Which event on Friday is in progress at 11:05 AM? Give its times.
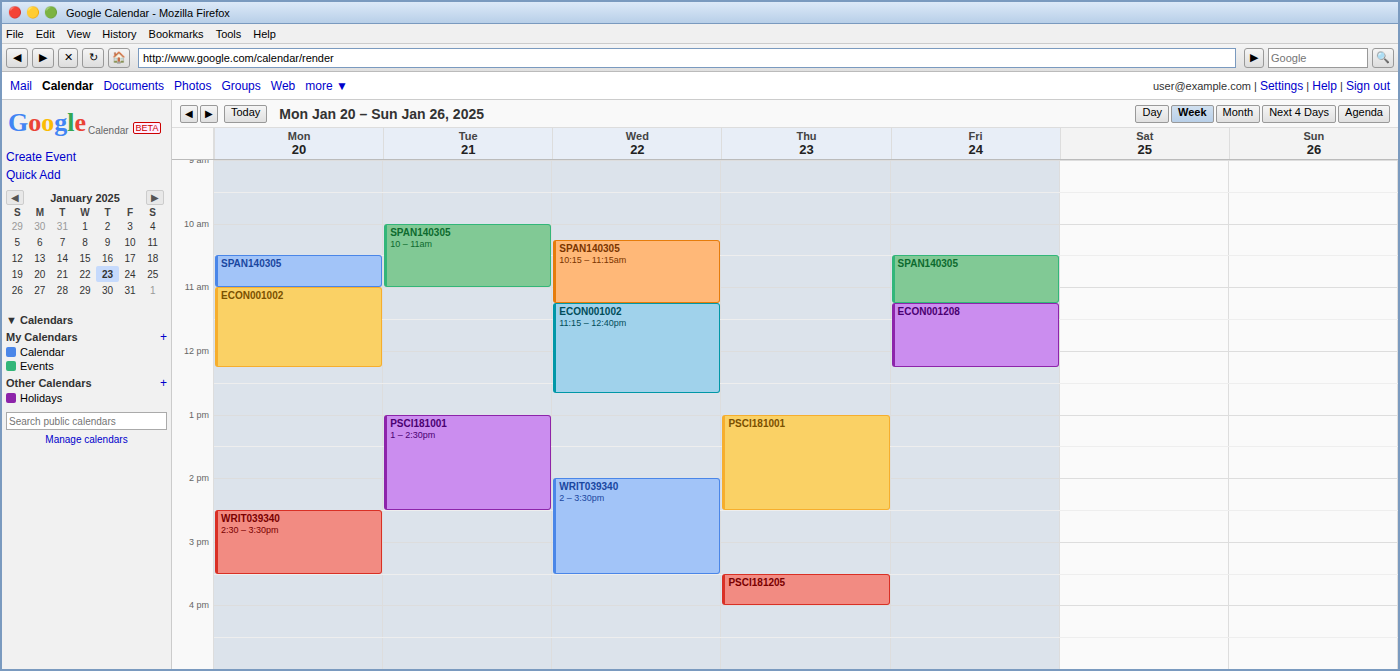
"SPAN140305", 10:30 AM to 11:15 AM